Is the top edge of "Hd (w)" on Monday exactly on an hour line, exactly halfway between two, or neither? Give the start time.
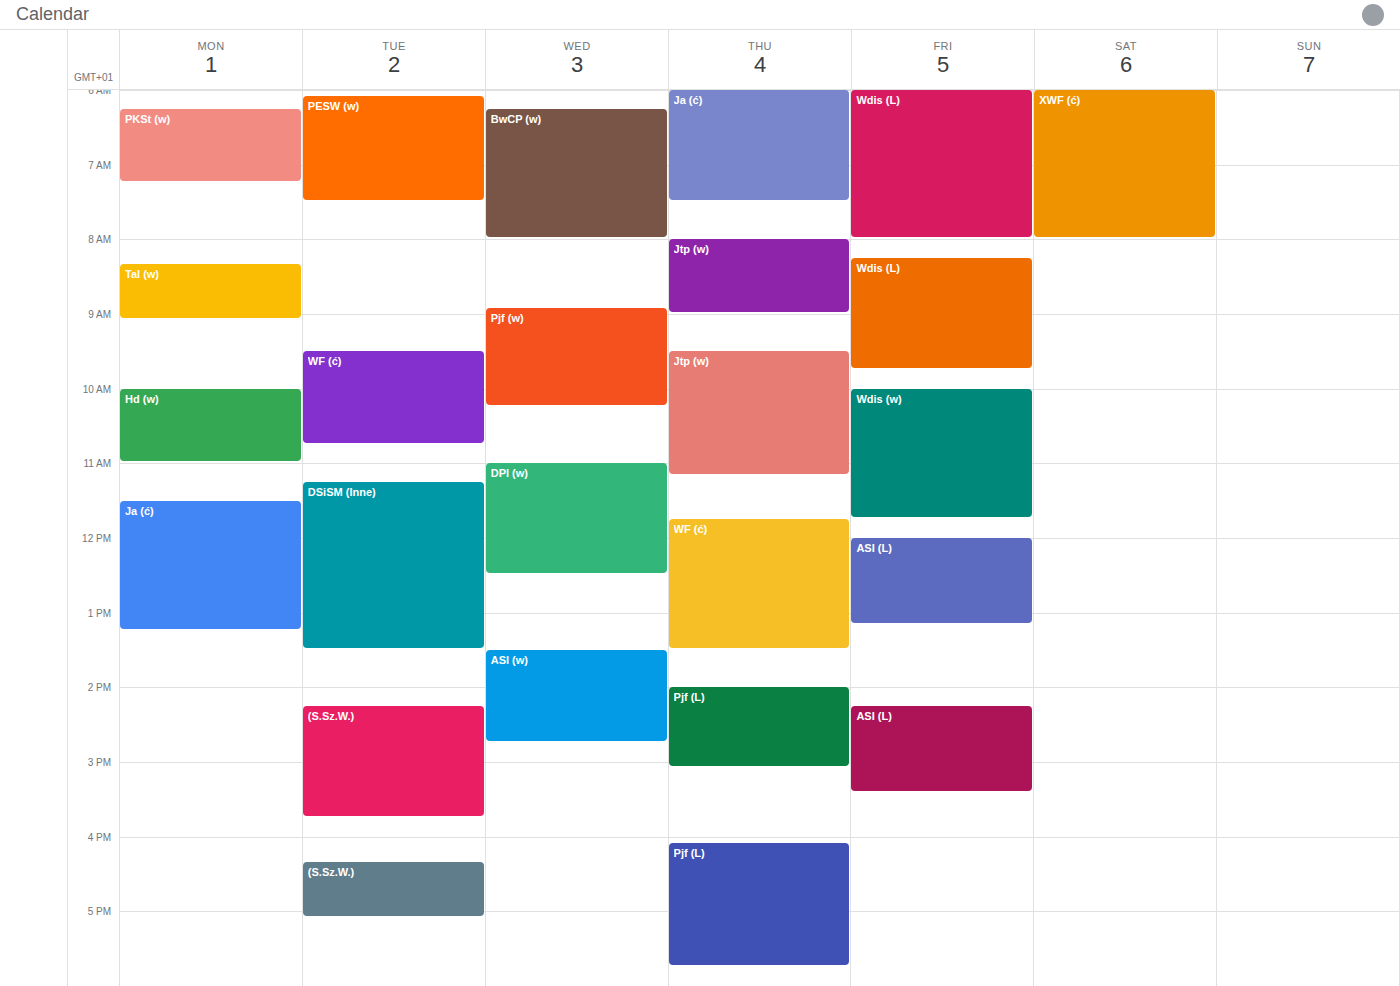
10:00 AM -- exactly on the 10 AM line.